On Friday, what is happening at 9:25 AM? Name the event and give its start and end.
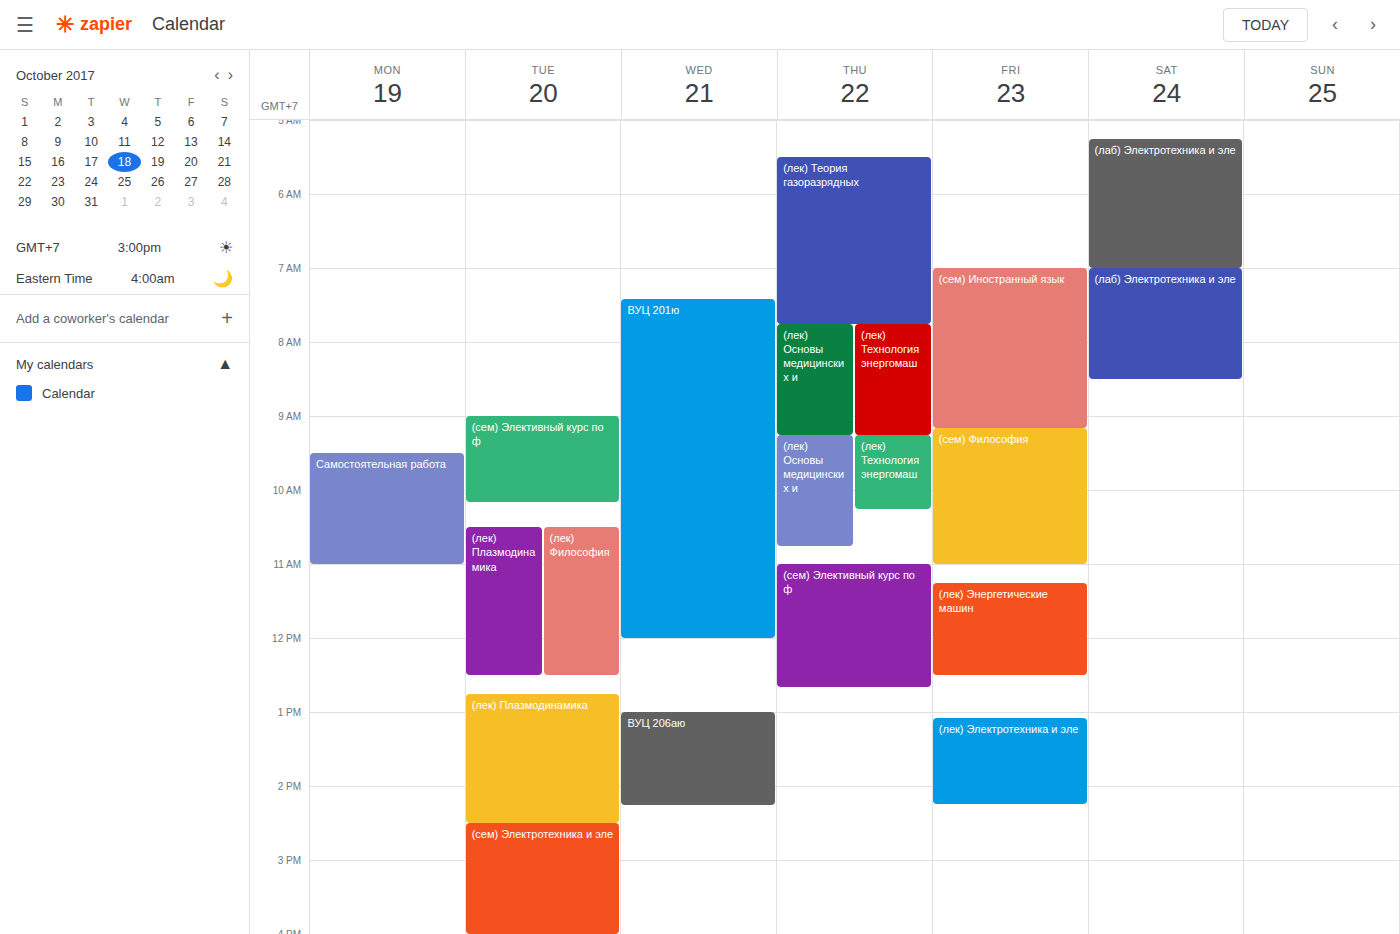
"(сем) Философия", 9:10 AM to 11:00 AM